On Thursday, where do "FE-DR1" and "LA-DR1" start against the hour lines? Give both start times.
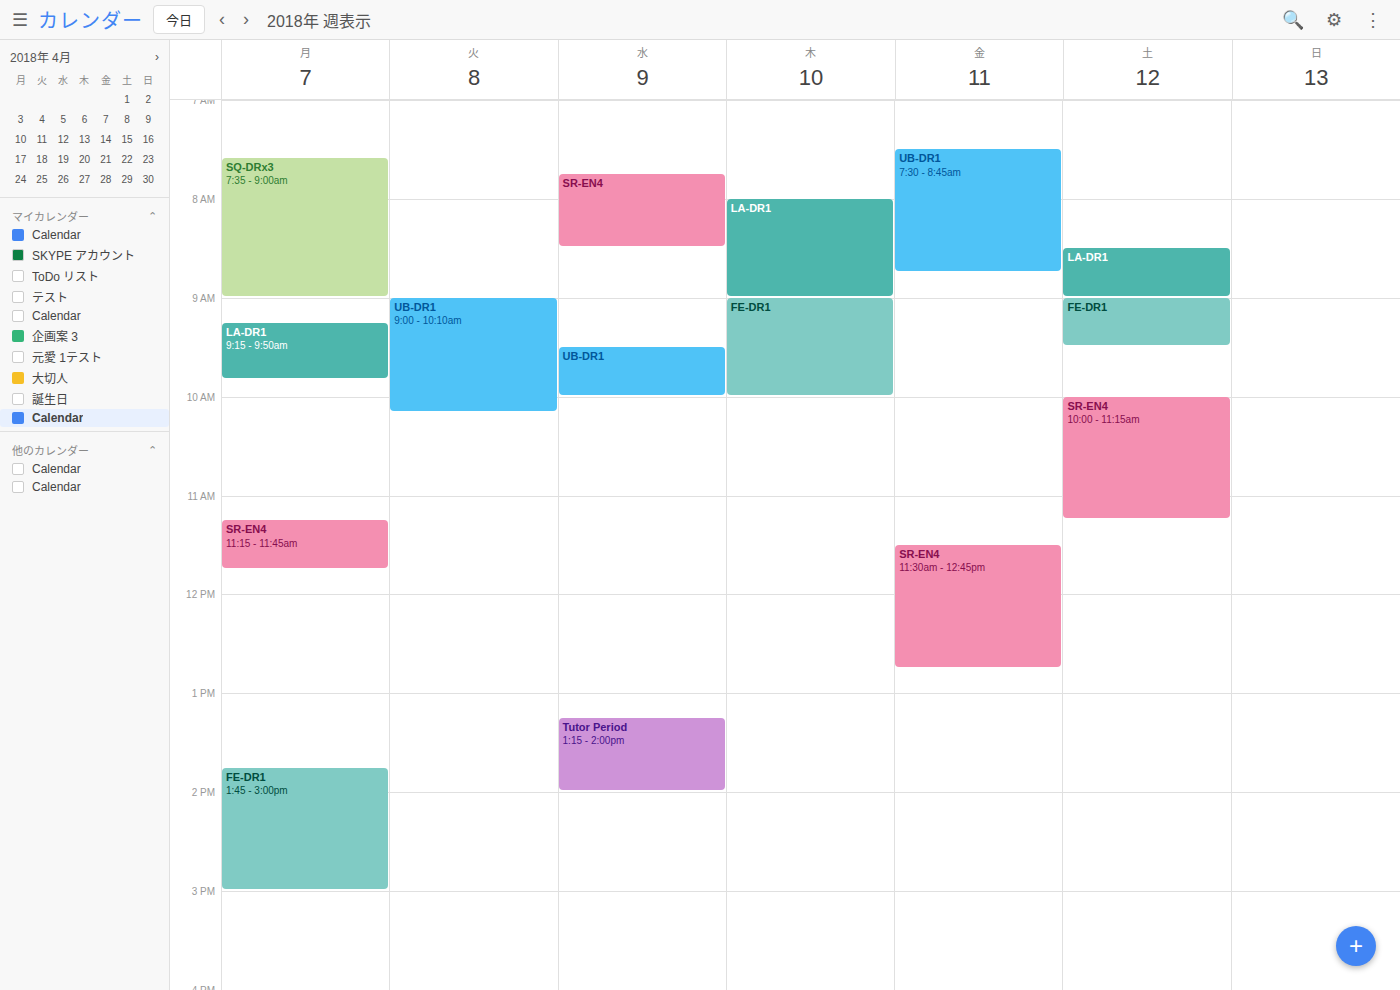
"FE-DR1": 9:00 AM, exactly on the 9 AM line. "LA-DR1": 8:00 AM, exactly on the 8 AM line.